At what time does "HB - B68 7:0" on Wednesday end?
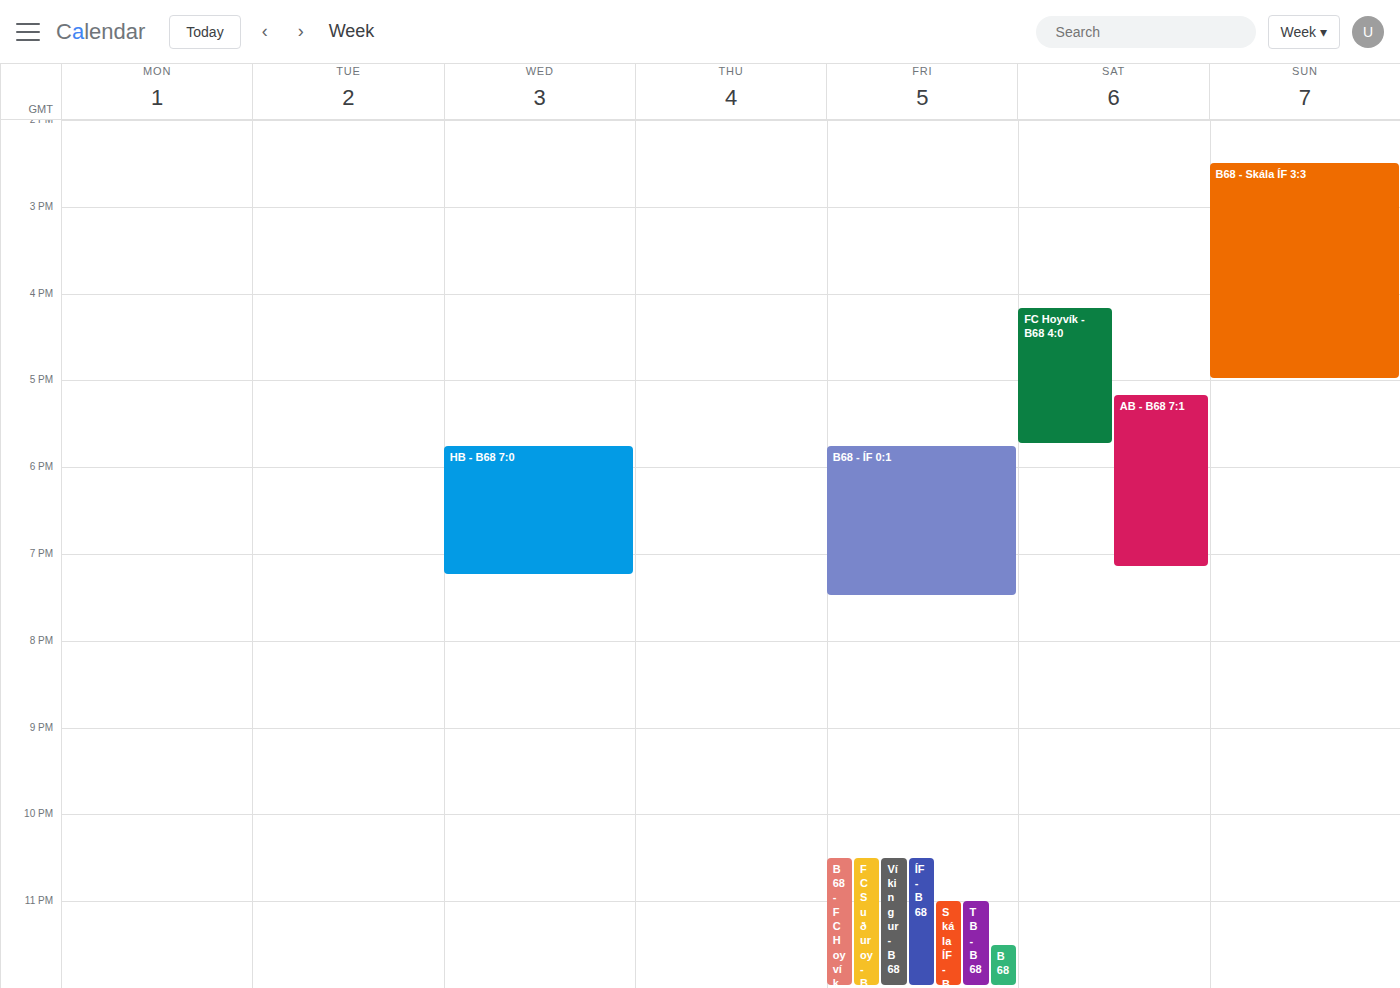
19:15